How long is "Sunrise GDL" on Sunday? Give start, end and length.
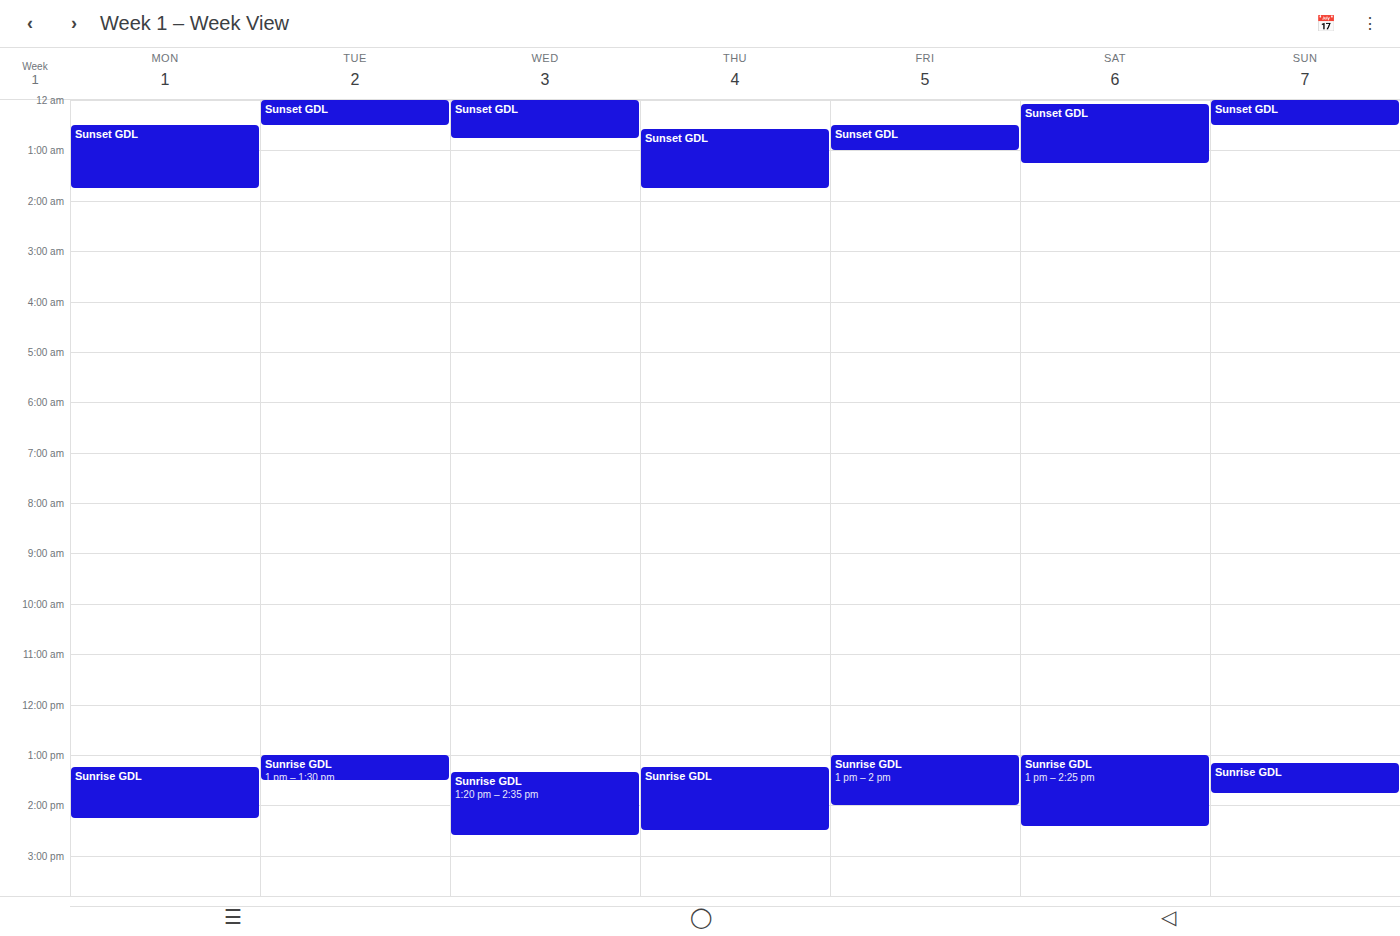
1:10 PM to 1:45 PM, 35 minutes